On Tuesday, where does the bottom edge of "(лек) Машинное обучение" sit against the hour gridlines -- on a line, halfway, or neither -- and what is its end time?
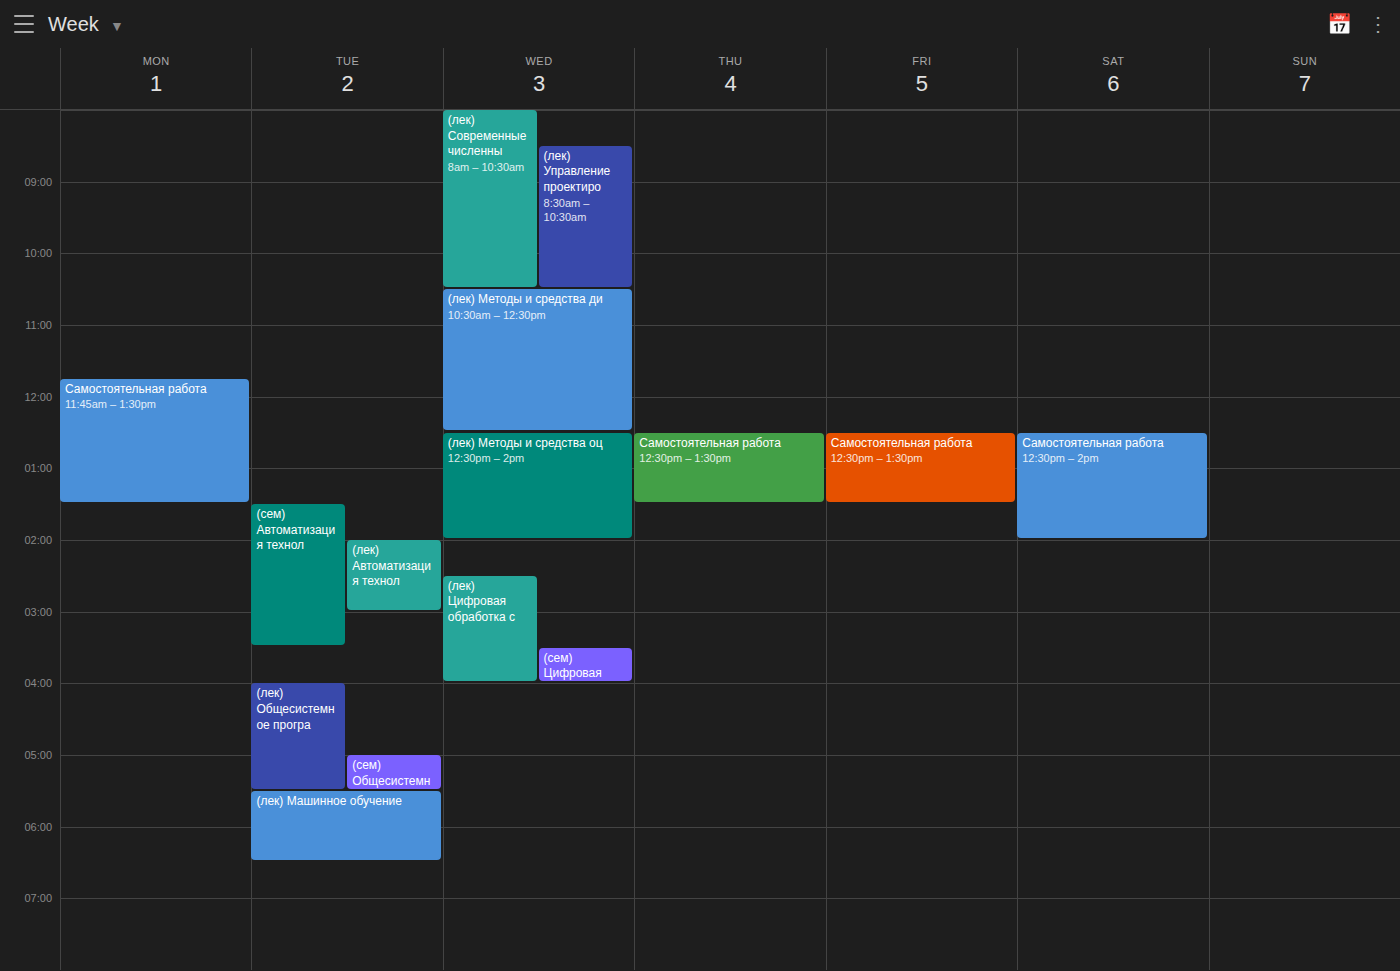
6:30 PM -- halfway between the 6 PM and 7 PM lines.